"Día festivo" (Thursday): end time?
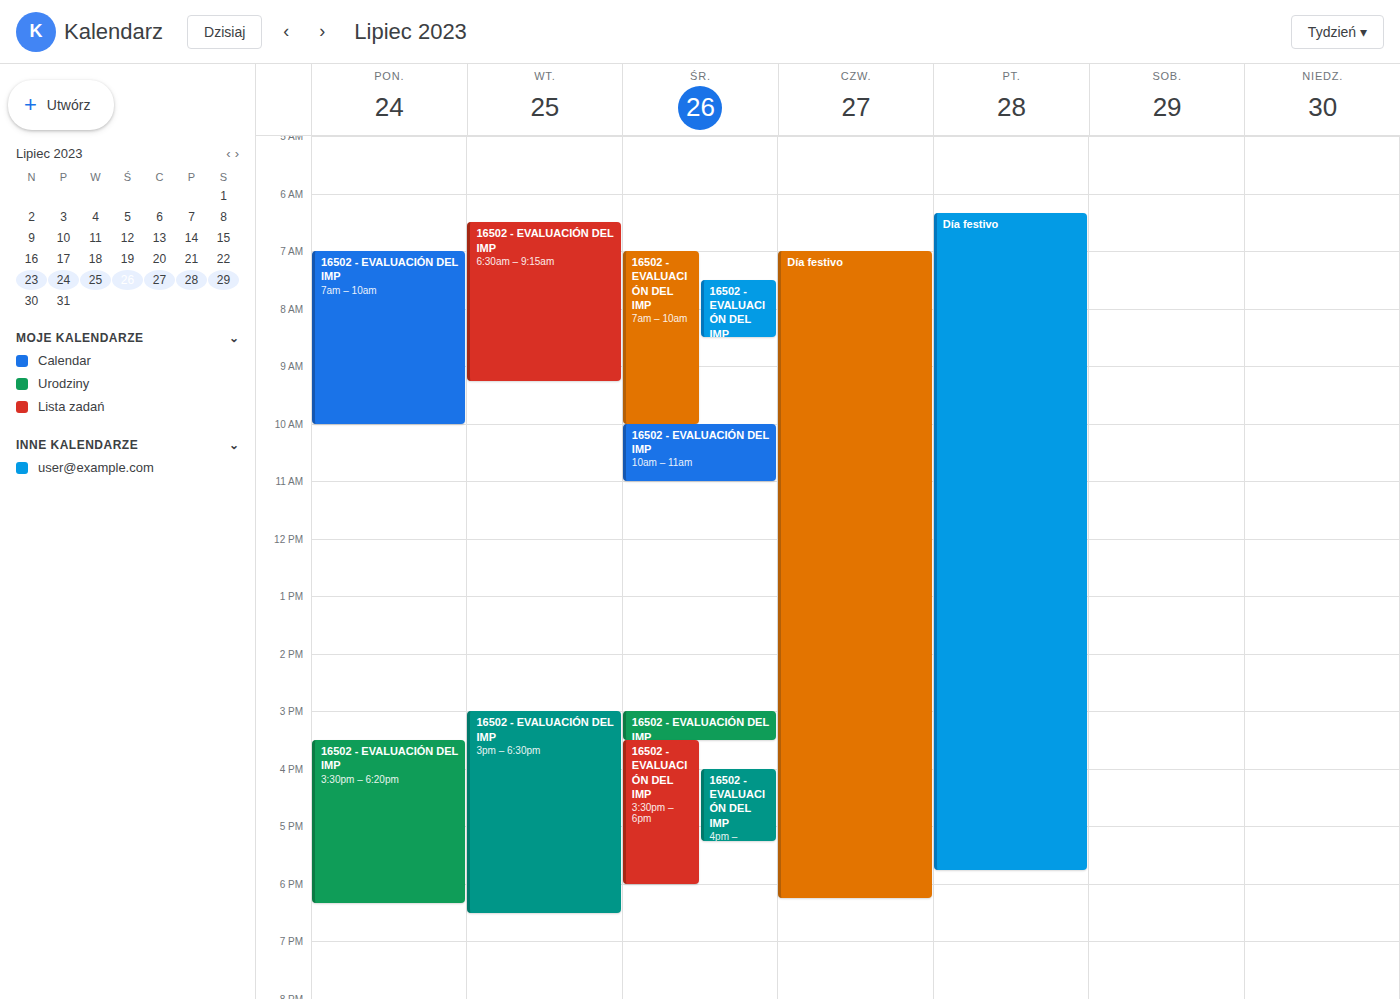
18:15